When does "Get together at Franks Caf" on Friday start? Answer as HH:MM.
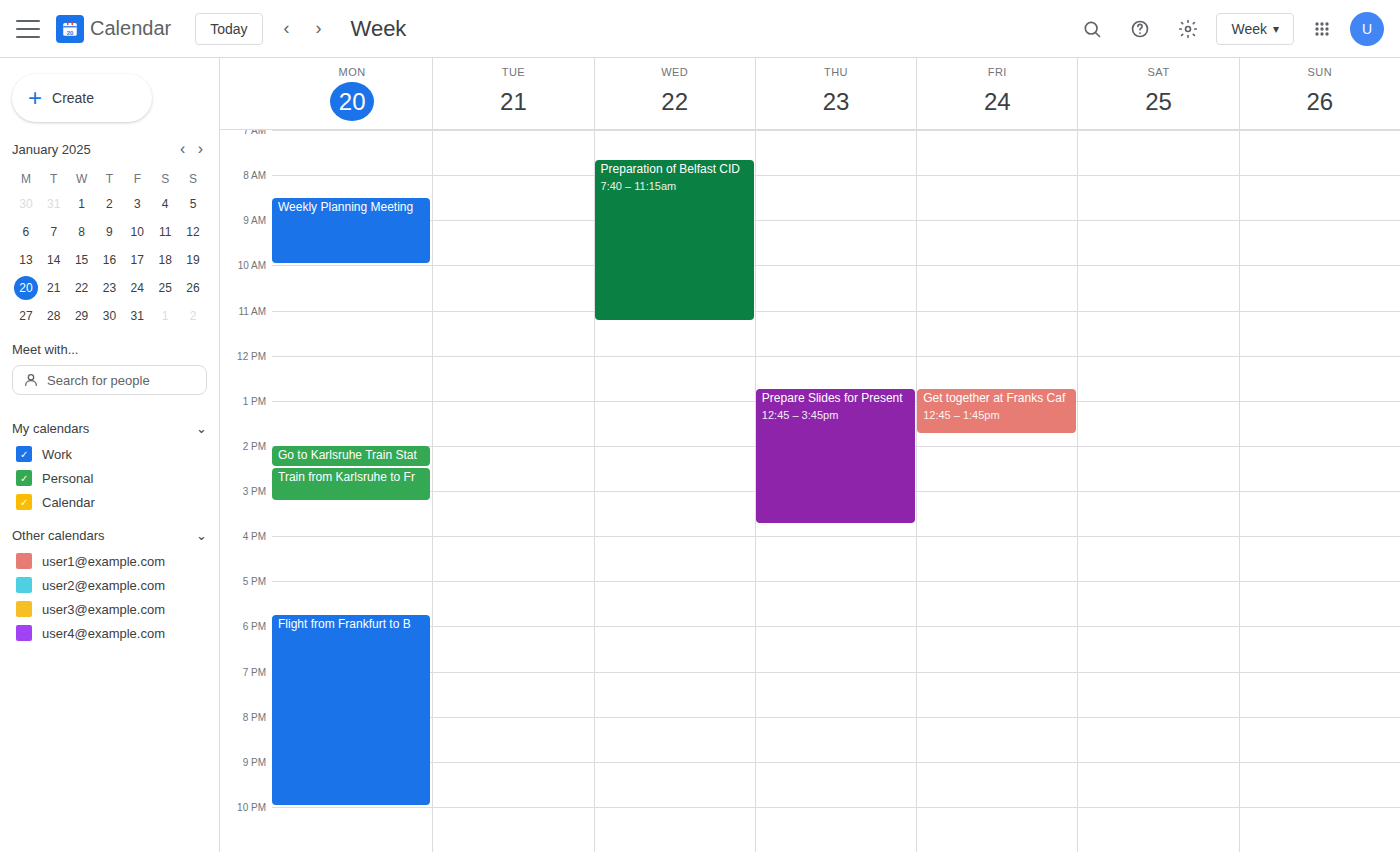
12:45